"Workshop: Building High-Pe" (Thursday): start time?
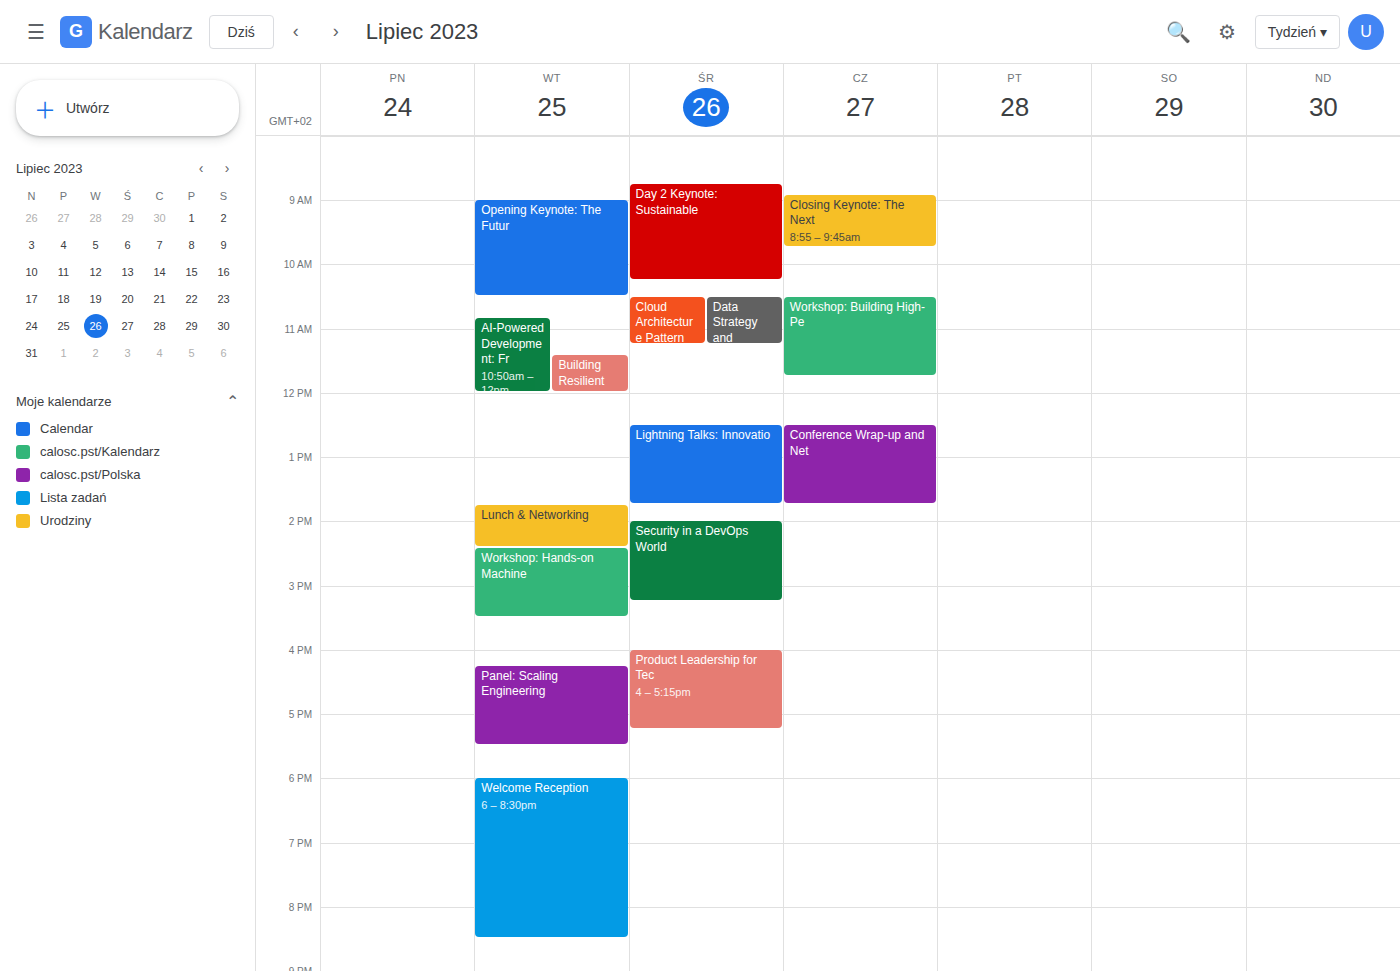
10:30 AM